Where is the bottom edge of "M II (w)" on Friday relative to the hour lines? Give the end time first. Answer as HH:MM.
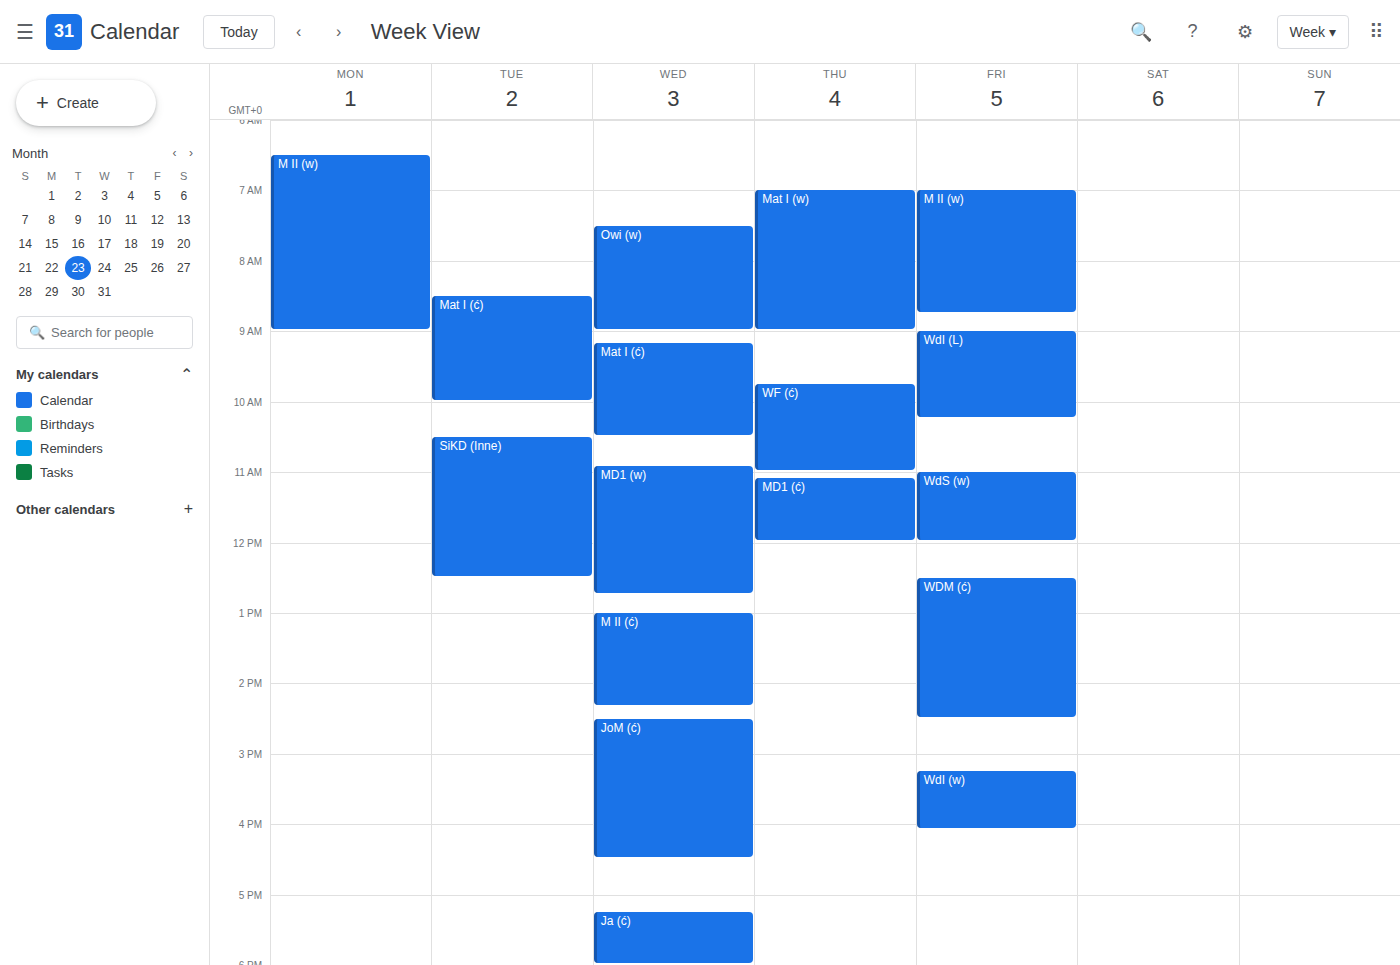
08:45 -- neither: three quarters of the way from the 08:00 line to the 09:00 line.